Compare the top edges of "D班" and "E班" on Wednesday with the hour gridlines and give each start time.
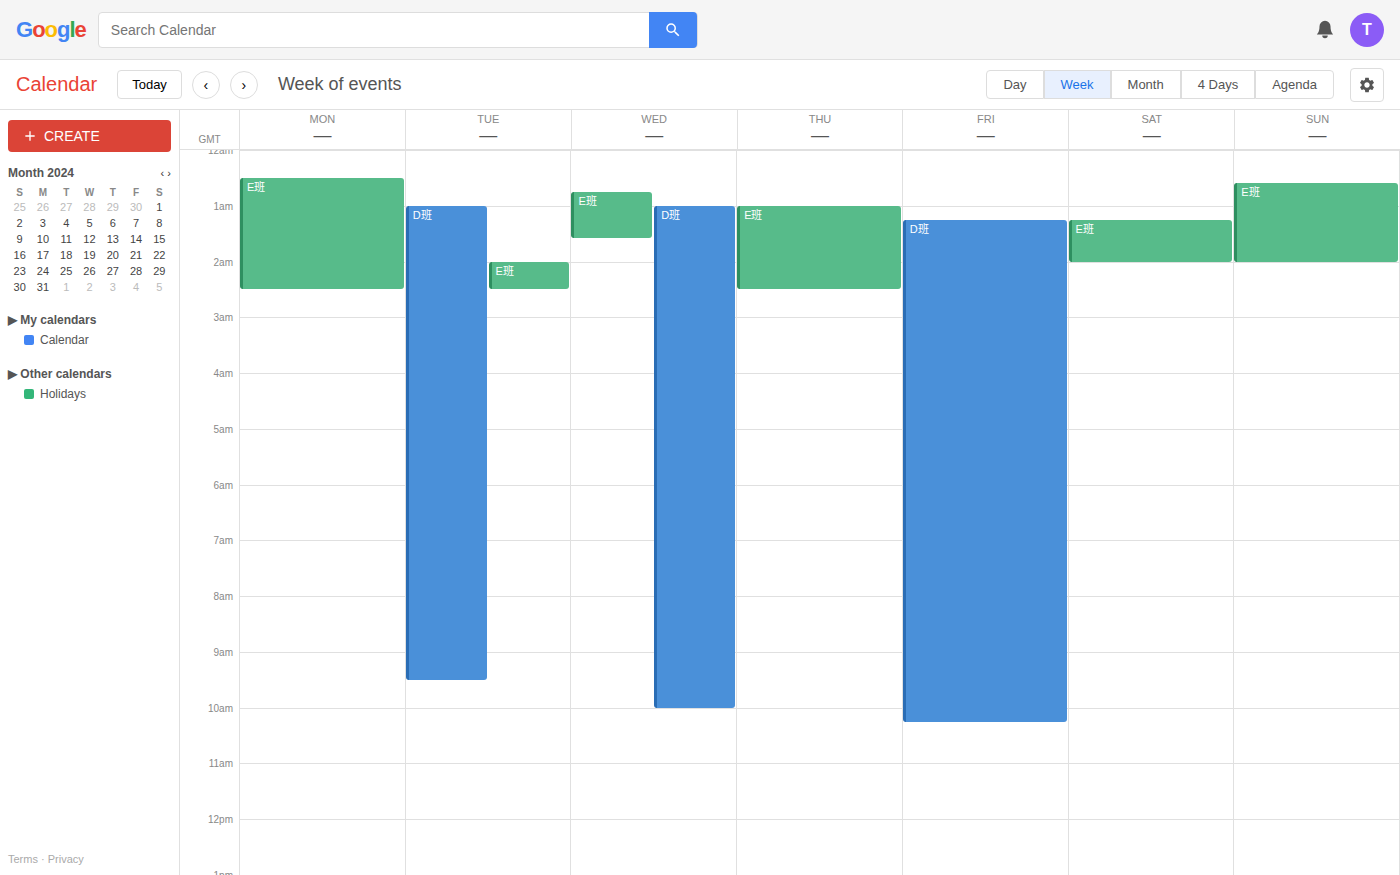
"D班": 1:00 AM, exactly on the 1 AM line. "E班": 12:45 AM, neither: three quarters of the way from the 12 AM line to the 1 AM line.